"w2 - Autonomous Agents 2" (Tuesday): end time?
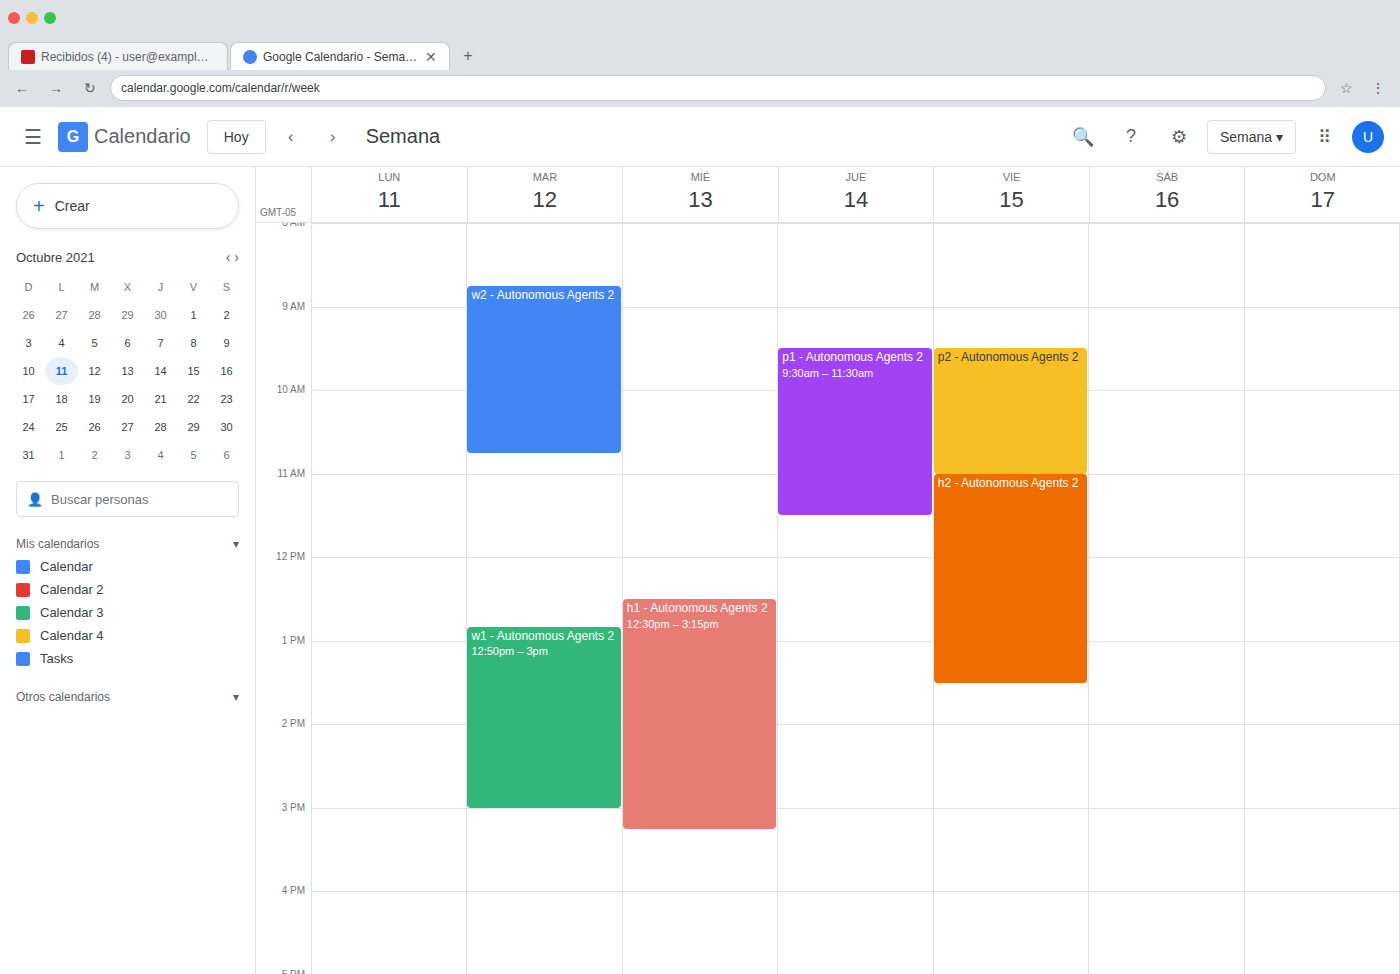
10:45 AM